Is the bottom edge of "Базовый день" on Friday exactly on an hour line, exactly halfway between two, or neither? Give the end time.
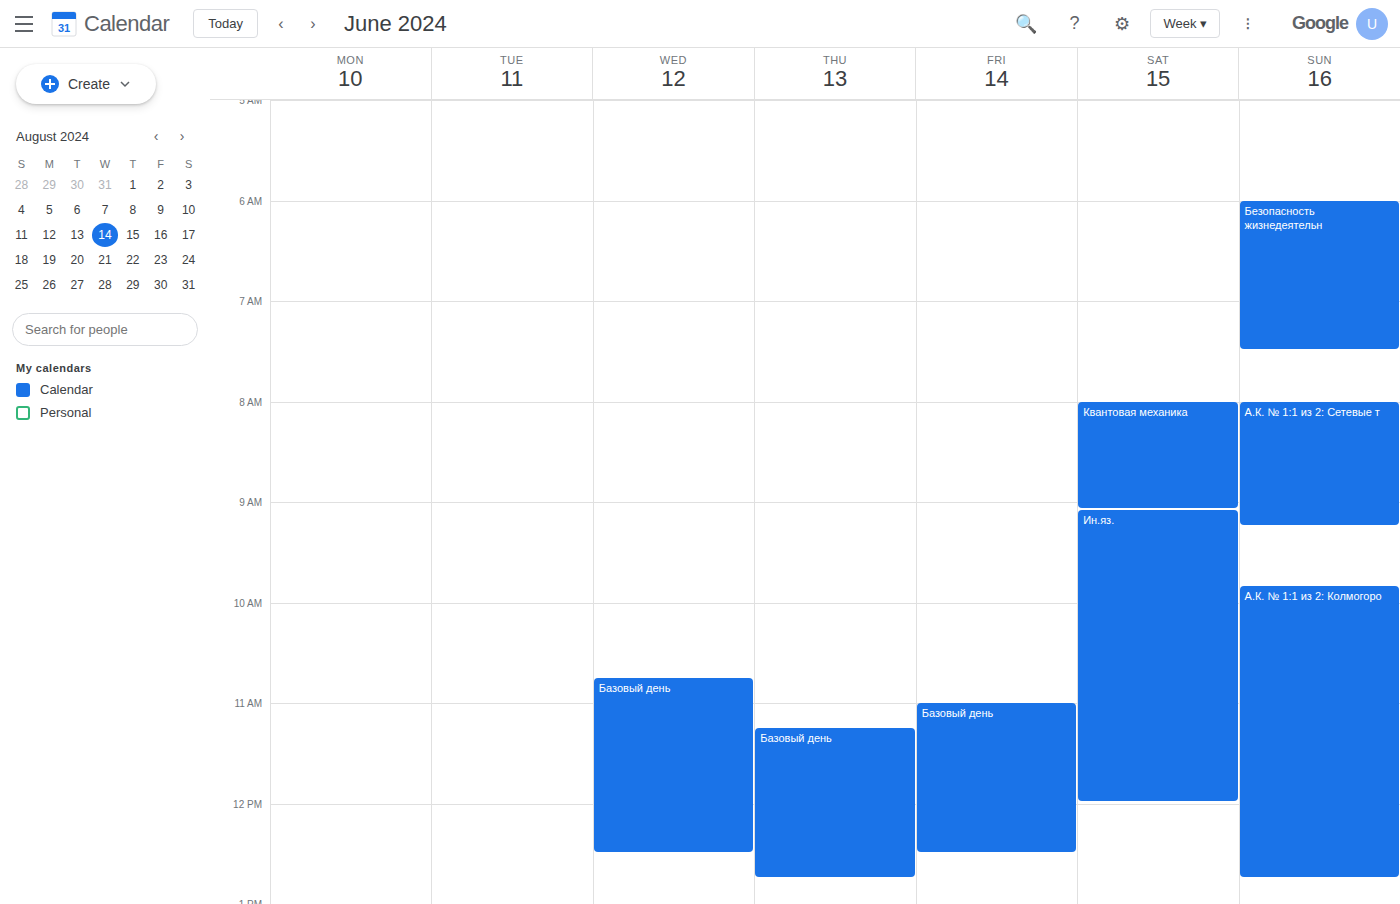
12:30 PM -- halfway between the 12 PM and 1 PM lines.